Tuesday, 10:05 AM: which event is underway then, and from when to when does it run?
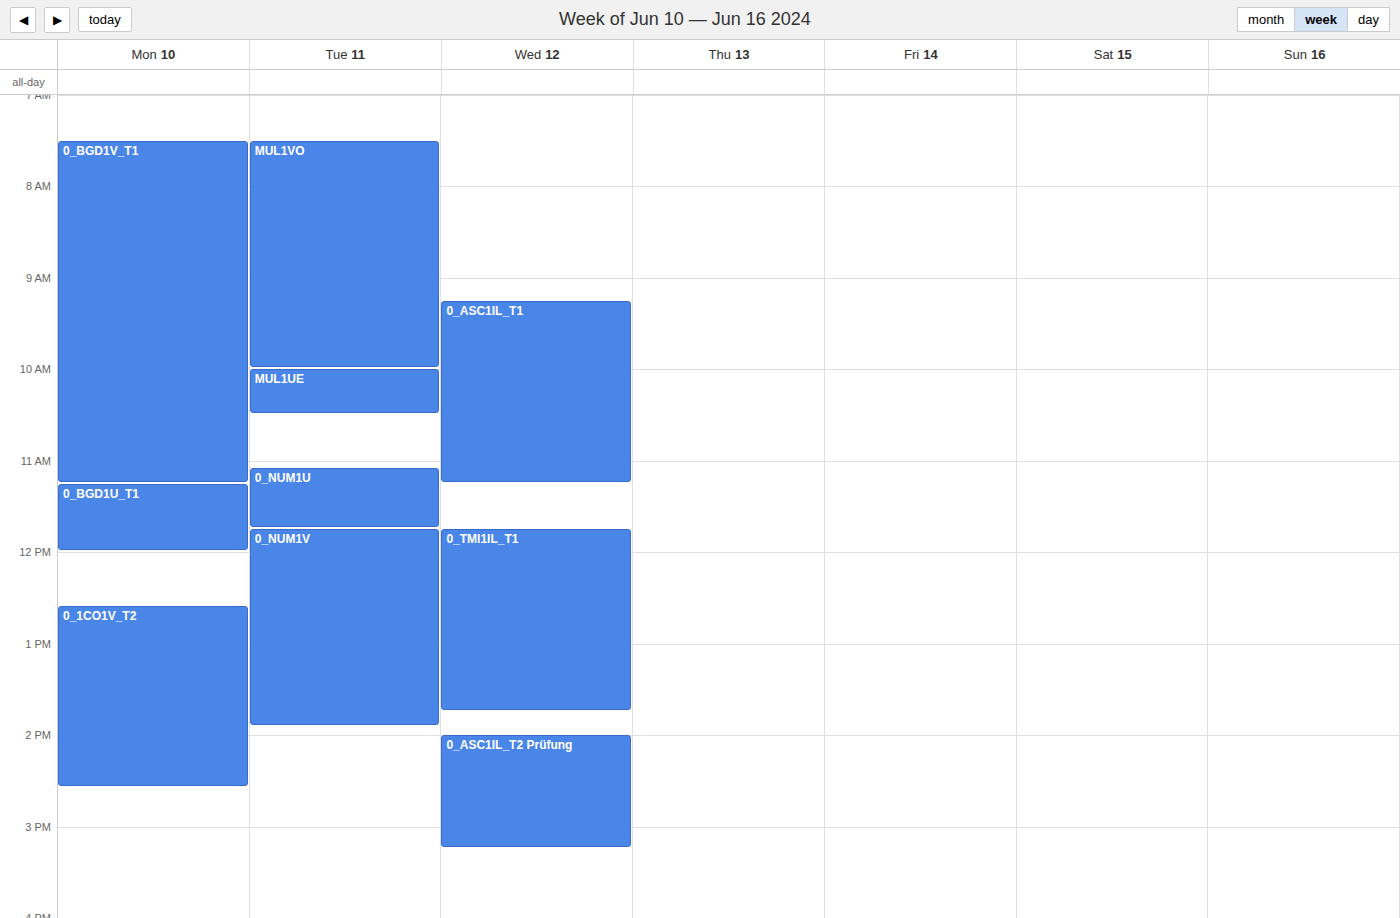
"MUL1UE", 10:00 AM to 10:30 AM